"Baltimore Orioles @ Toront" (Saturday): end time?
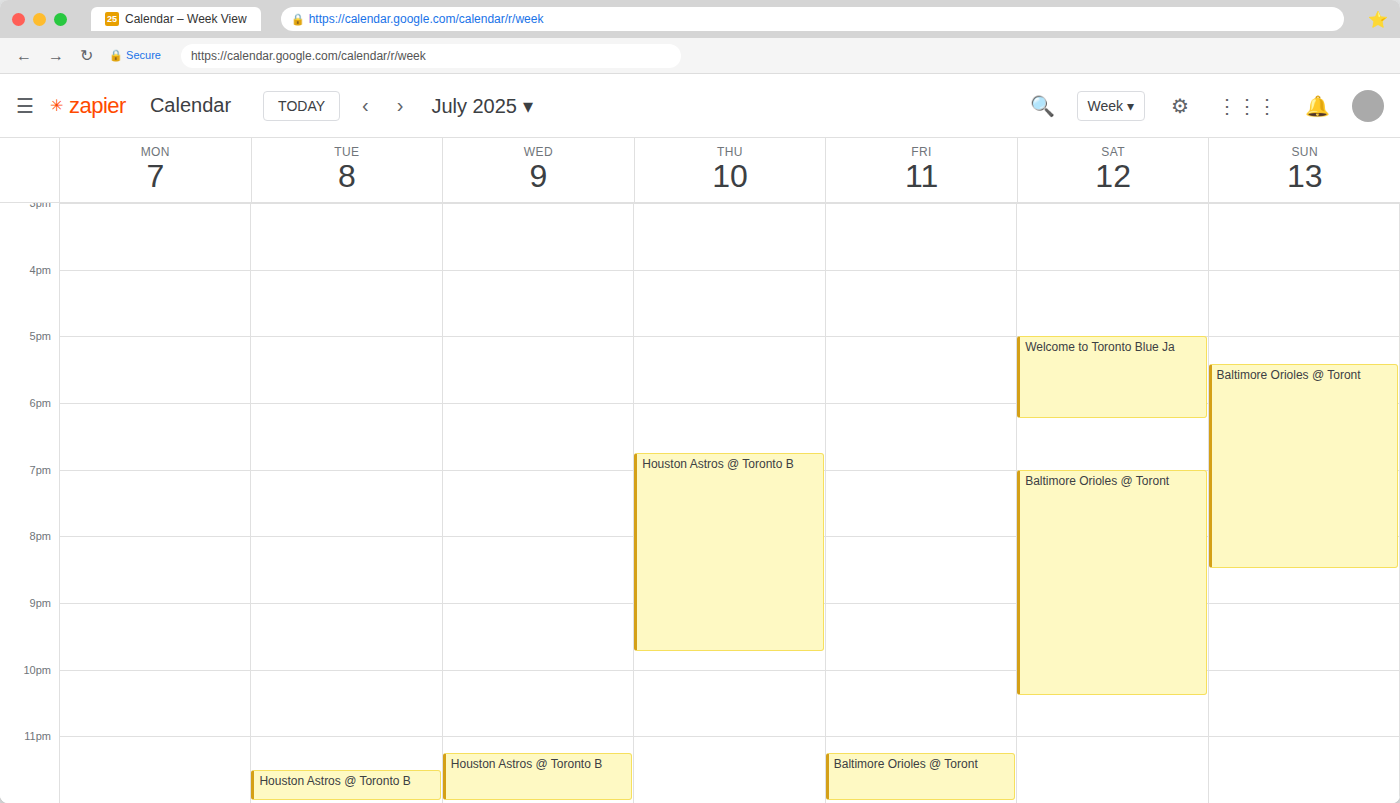
10:25 PM